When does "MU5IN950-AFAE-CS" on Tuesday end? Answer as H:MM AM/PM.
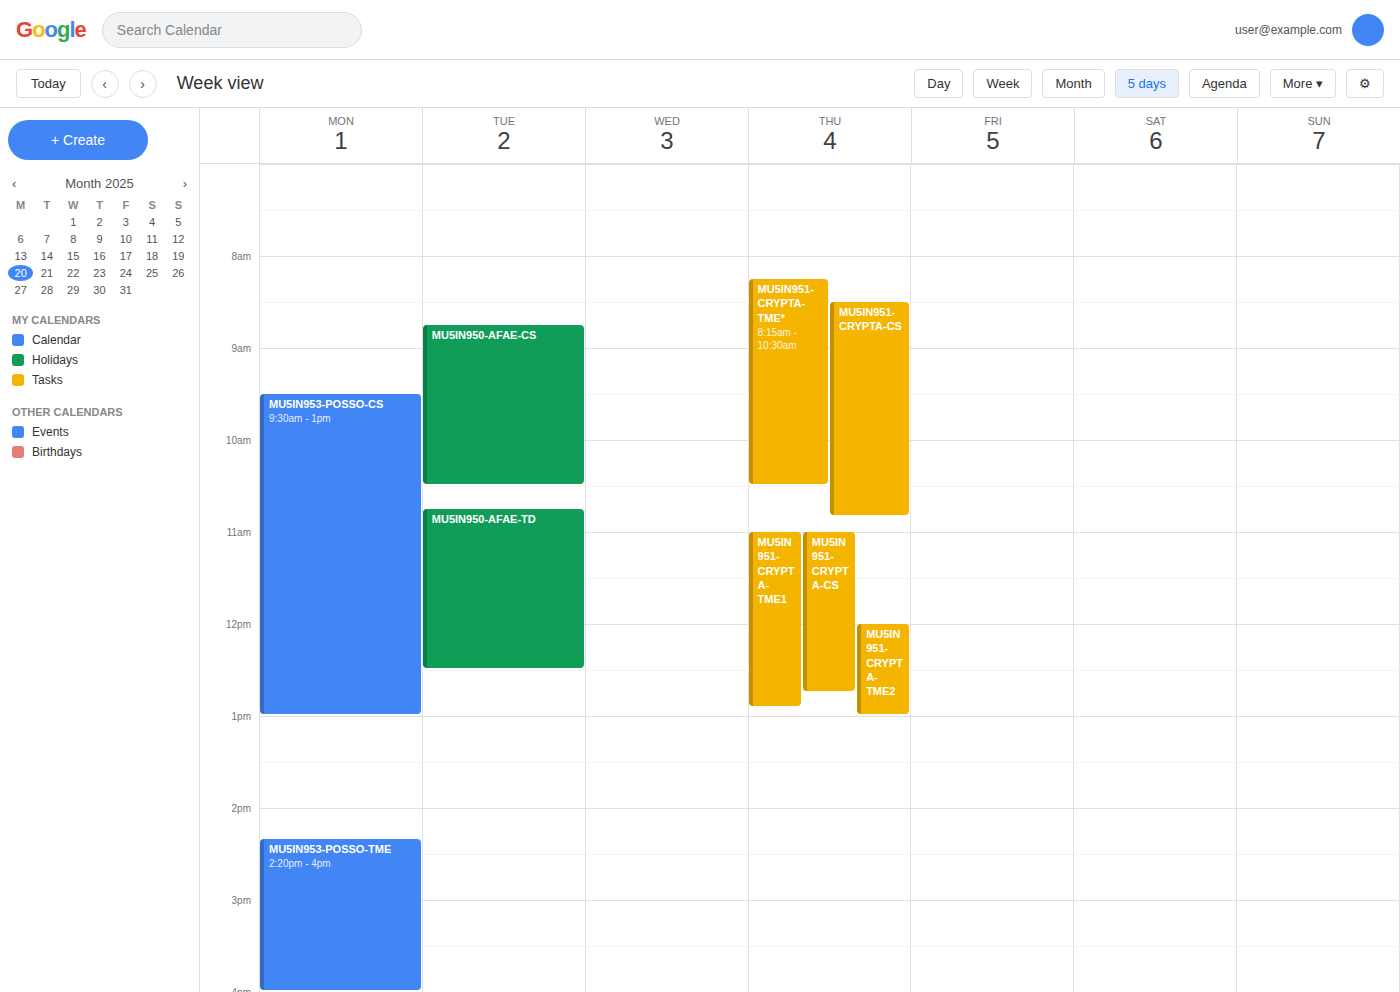
10:30 AM